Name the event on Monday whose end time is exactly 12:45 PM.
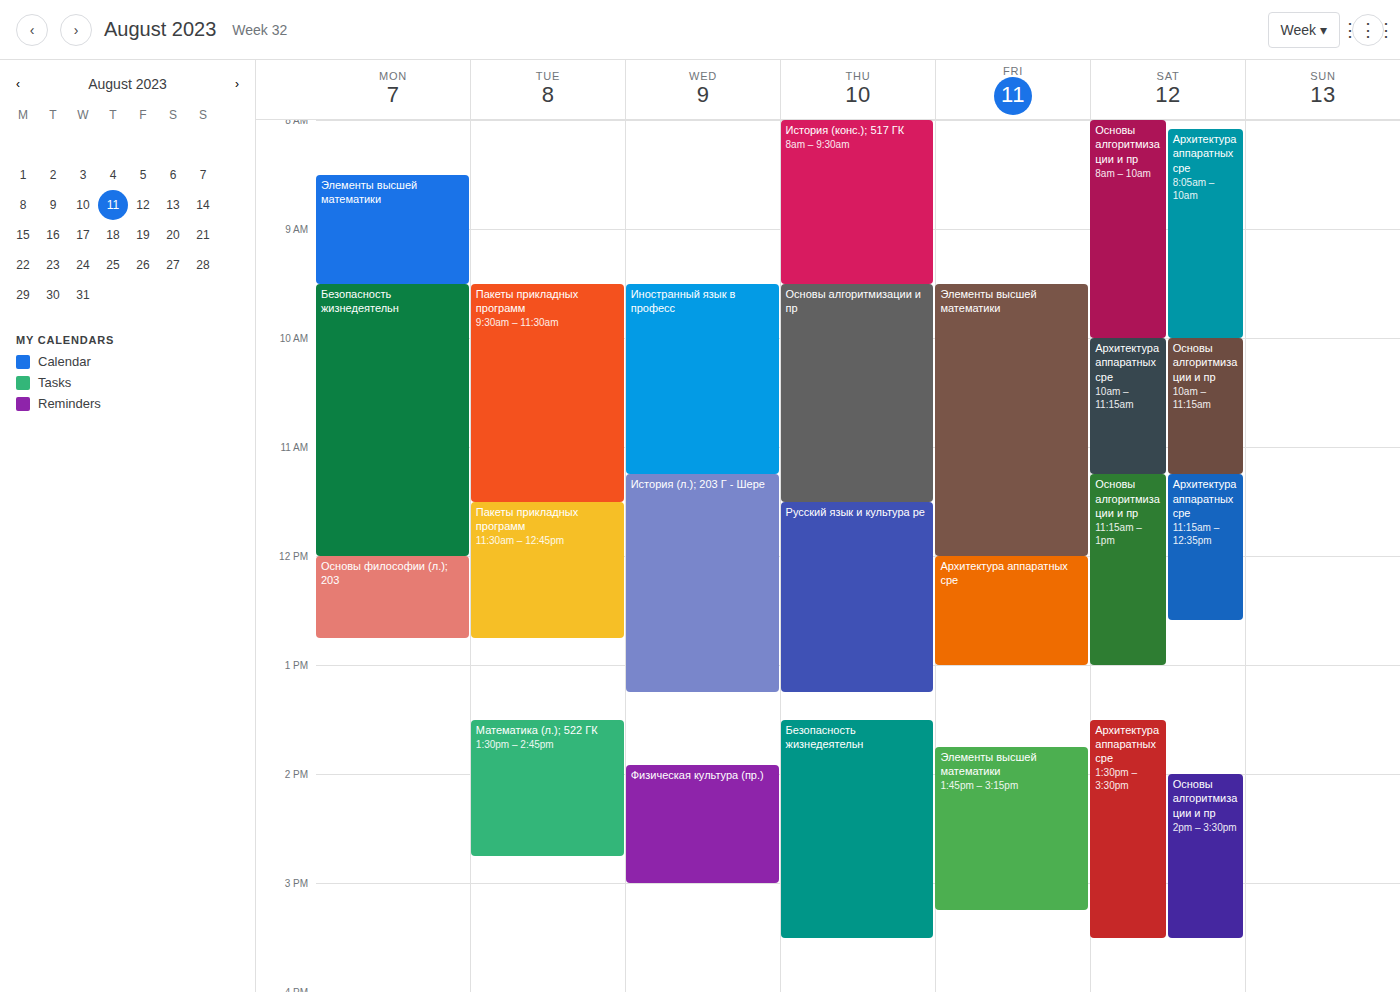
"Основы философии (л.); 203"